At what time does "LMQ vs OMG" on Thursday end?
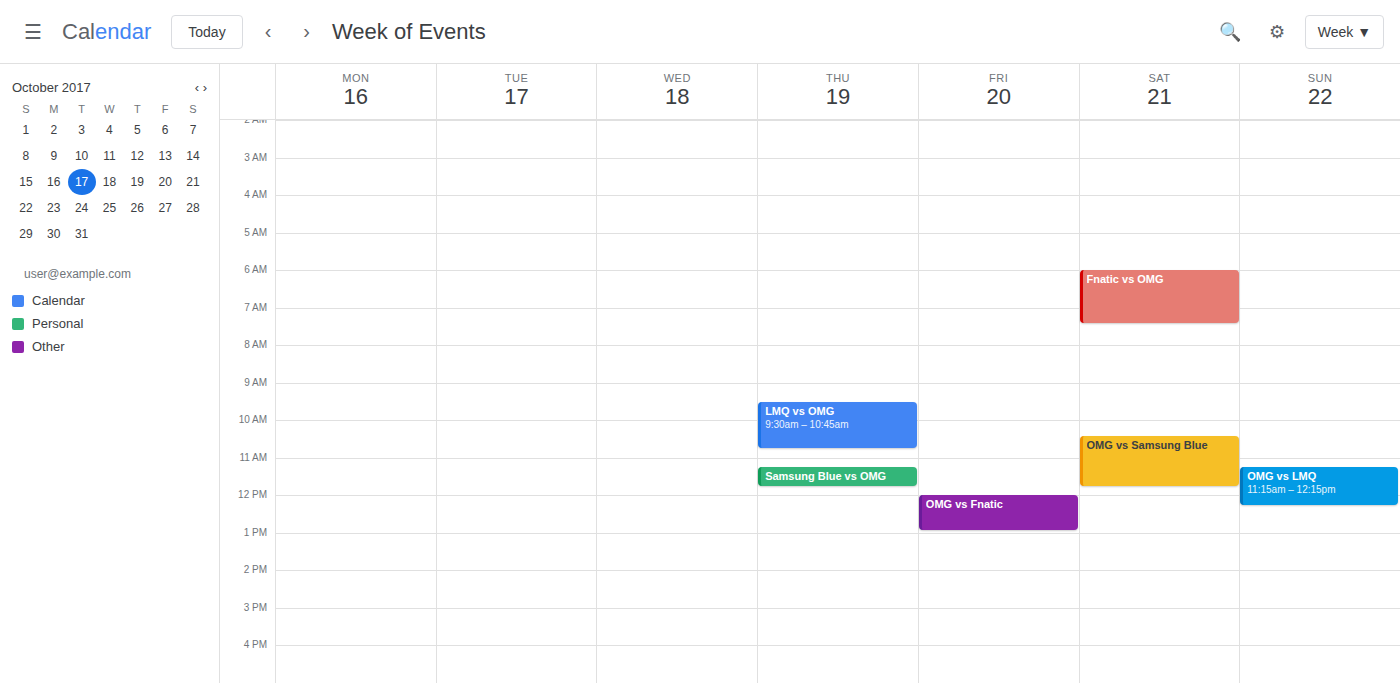
10:45 AM